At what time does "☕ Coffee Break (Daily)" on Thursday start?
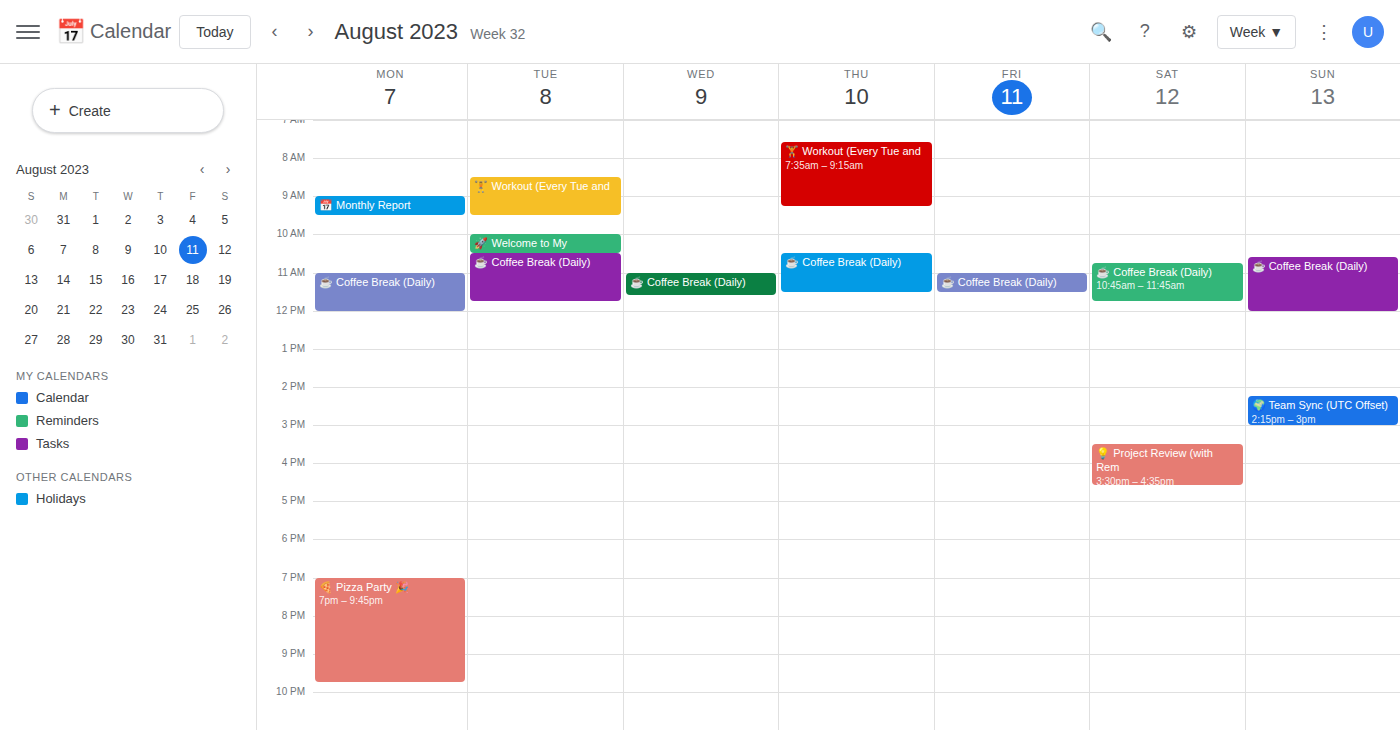
10:30 AM